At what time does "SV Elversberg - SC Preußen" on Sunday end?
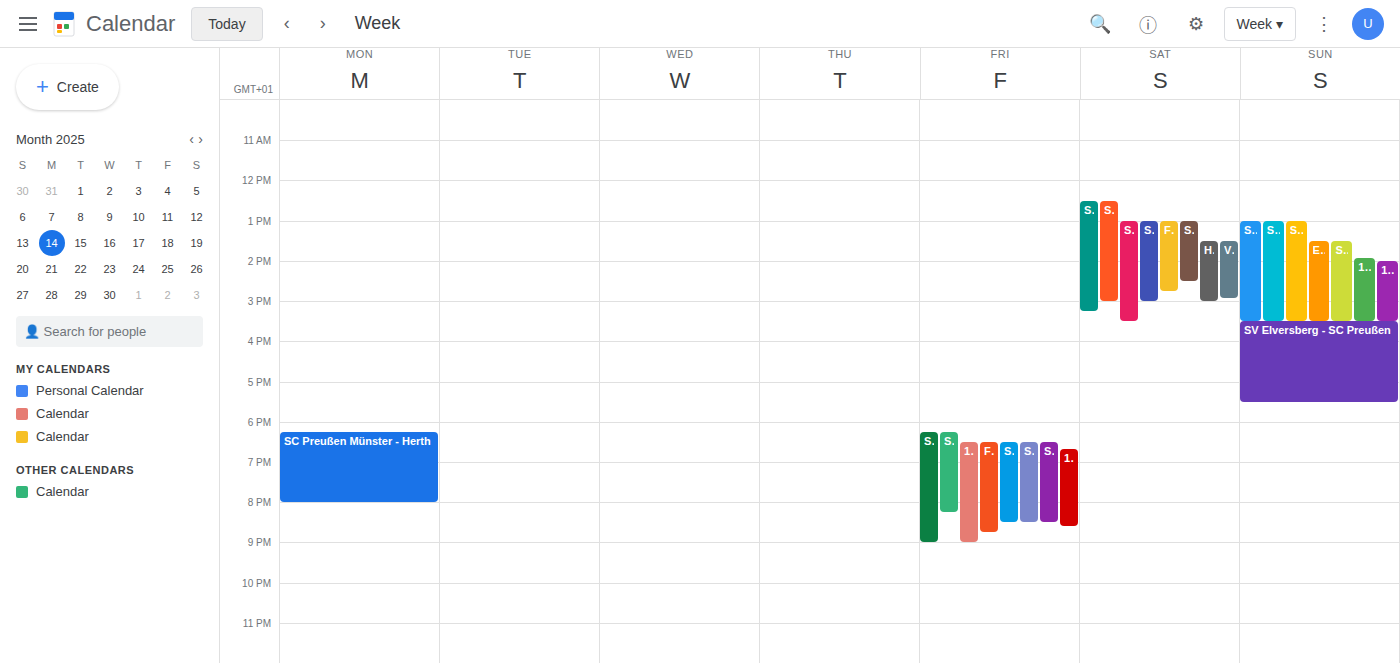
17:30